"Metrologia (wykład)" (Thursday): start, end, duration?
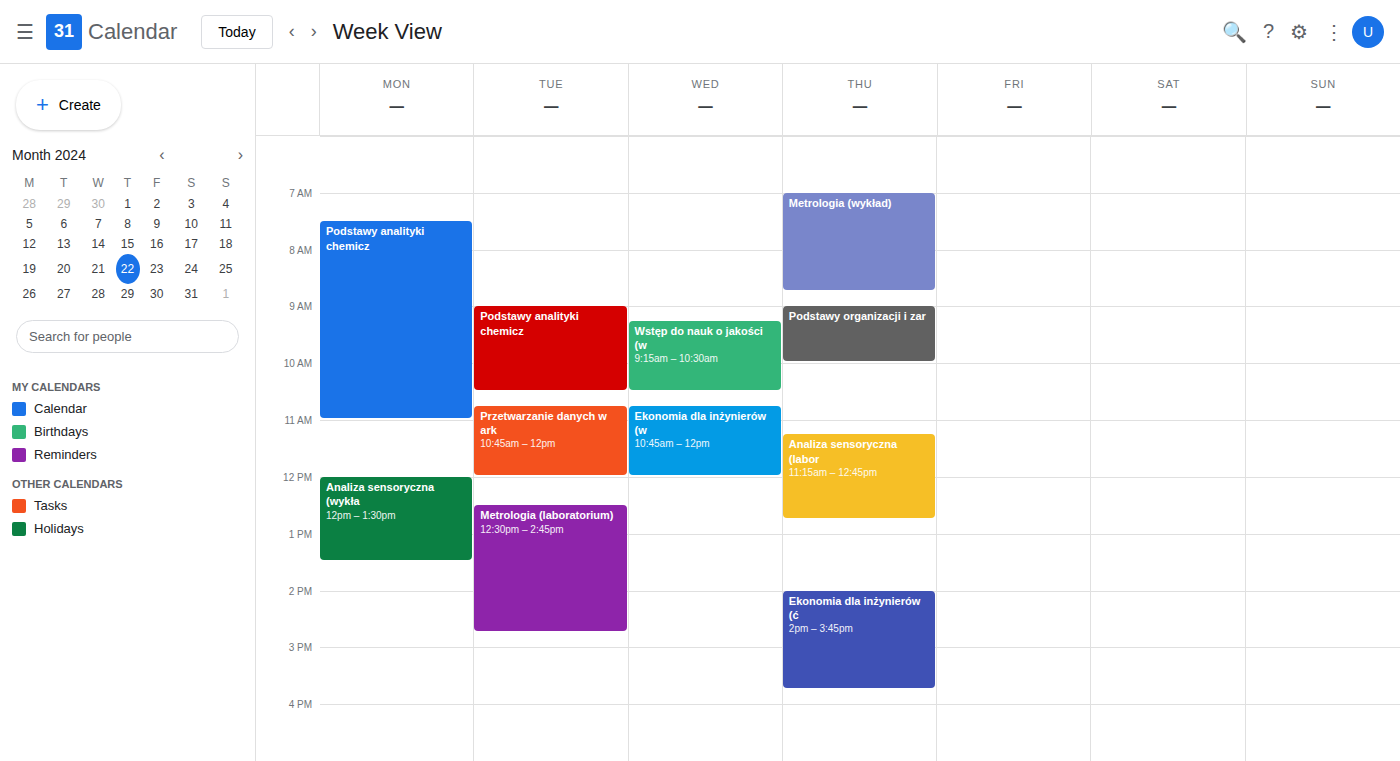
7:00 AM to 8:45 AM, 1 hour 45 minutes